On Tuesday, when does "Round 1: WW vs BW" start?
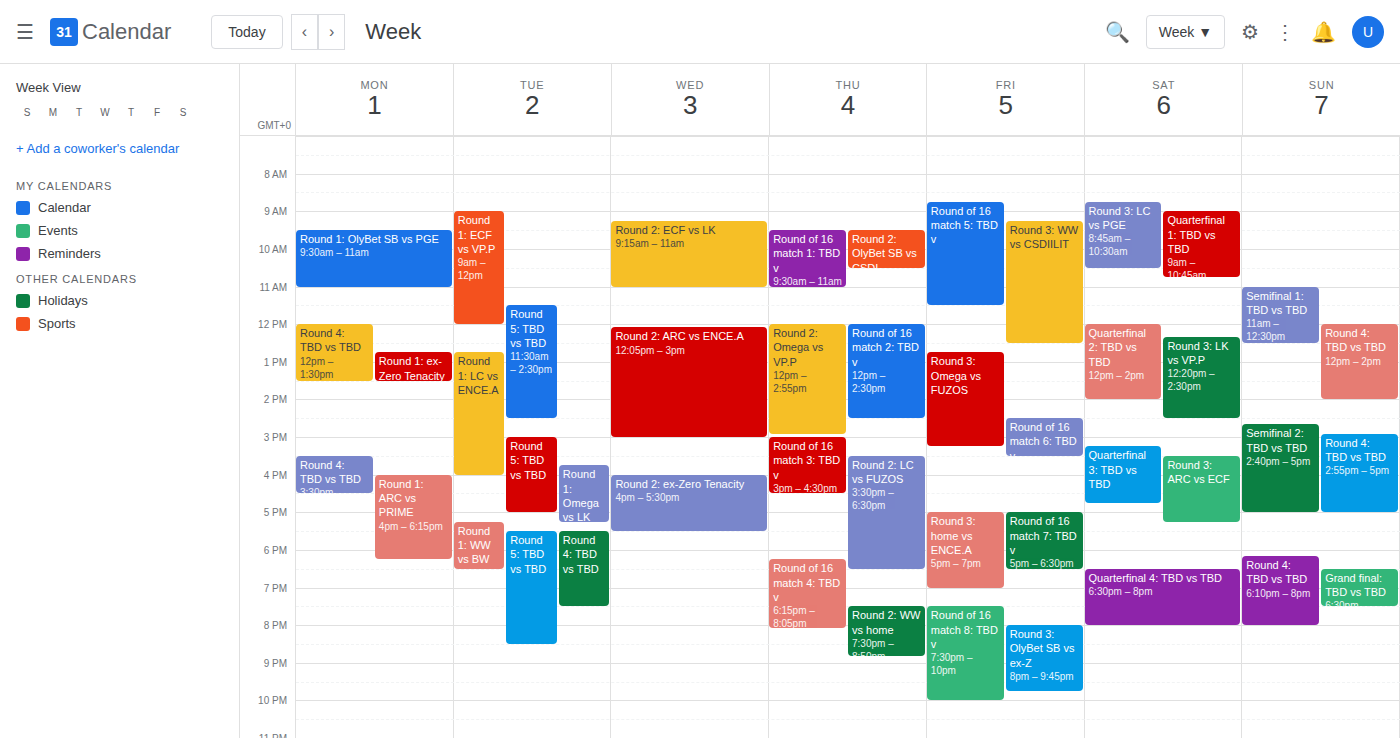
5:15 PM